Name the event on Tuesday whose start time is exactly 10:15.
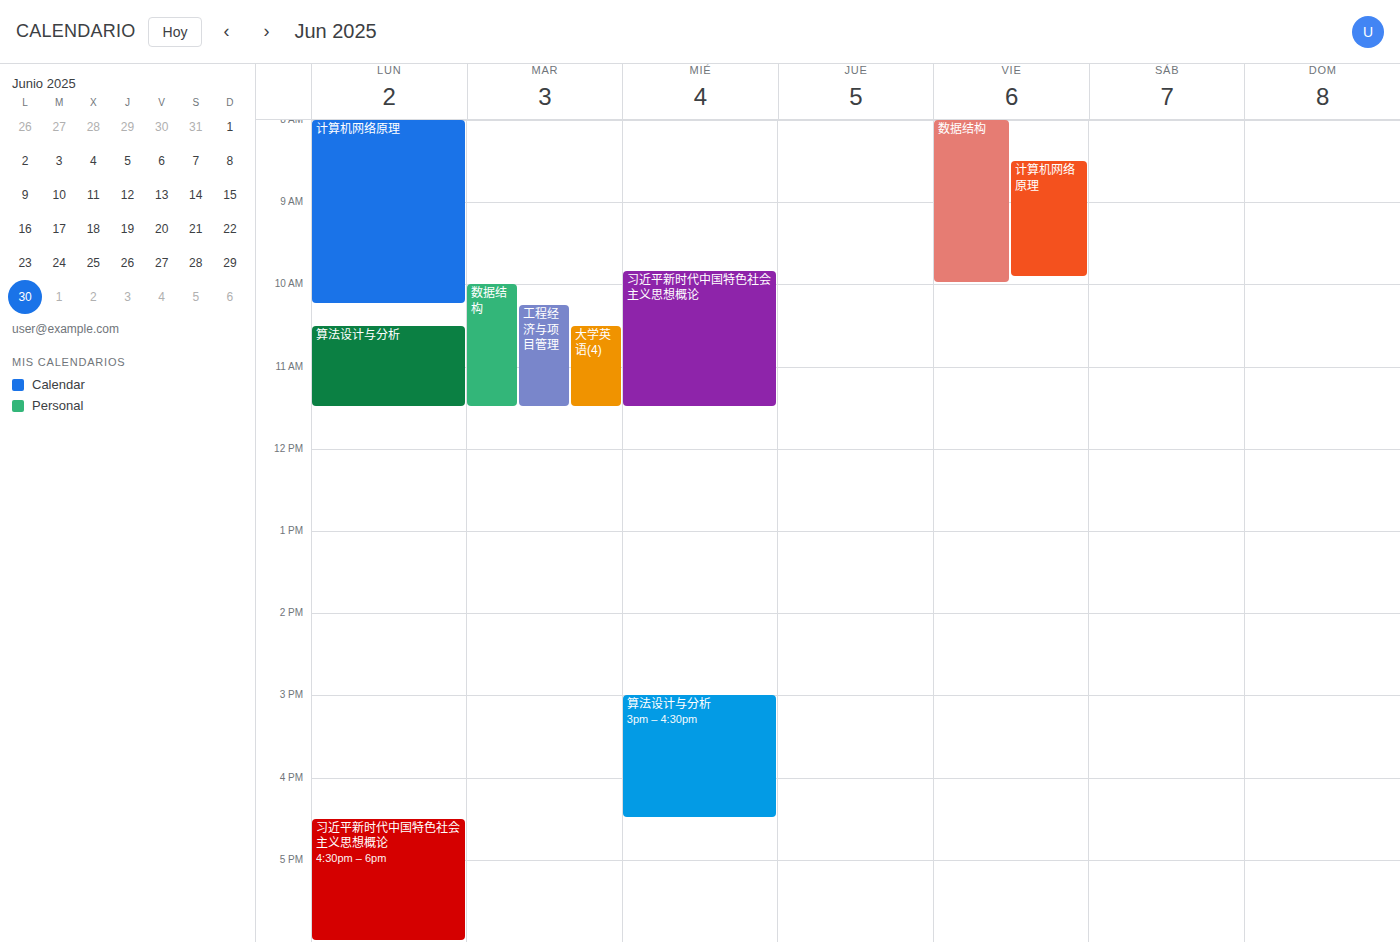
"工程经济与项目管理"